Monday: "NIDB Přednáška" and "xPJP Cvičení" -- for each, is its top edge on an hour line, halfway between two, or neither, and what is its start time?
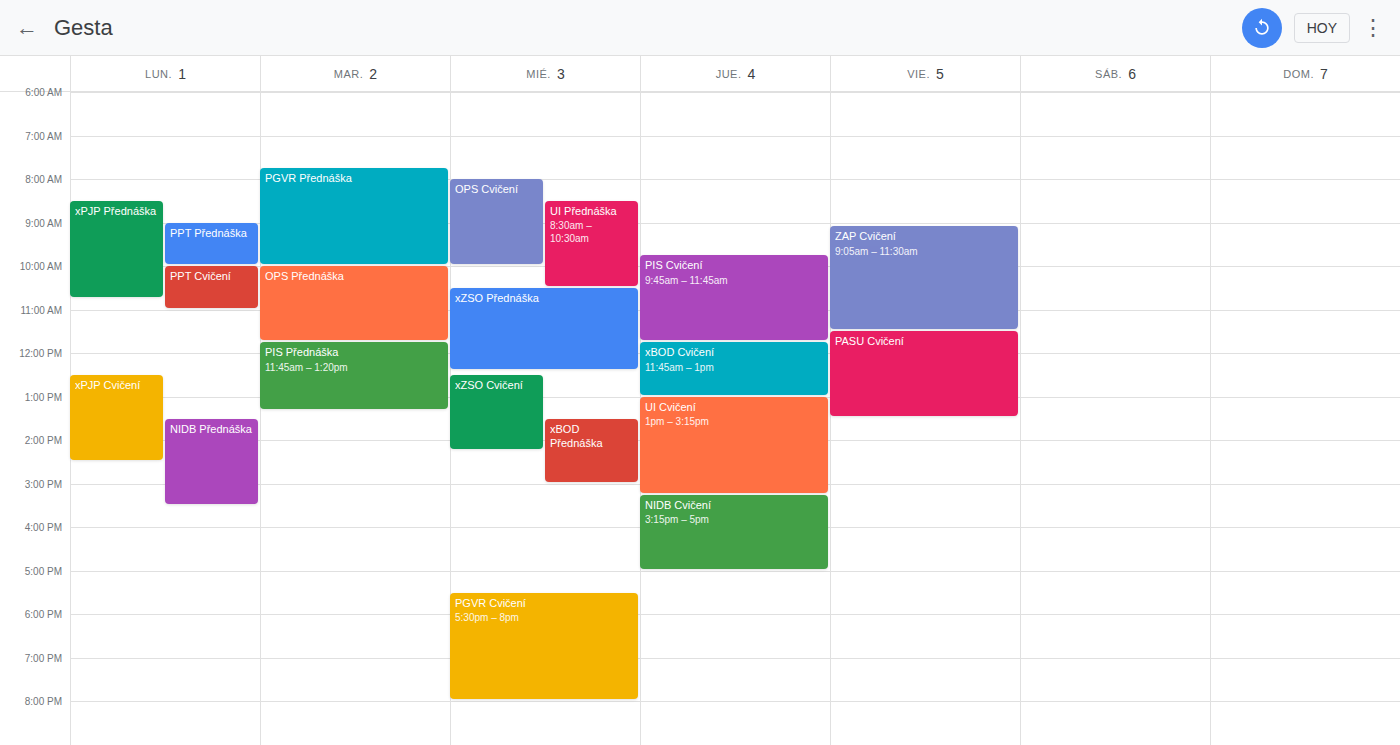
"NIDB Přednáška": 1:30 PM, halfway between the 1 PM and 2 PM lines. "xPJP Cvičení": 12:30 PM, halfway between the 12 PM and 1 PM lines.